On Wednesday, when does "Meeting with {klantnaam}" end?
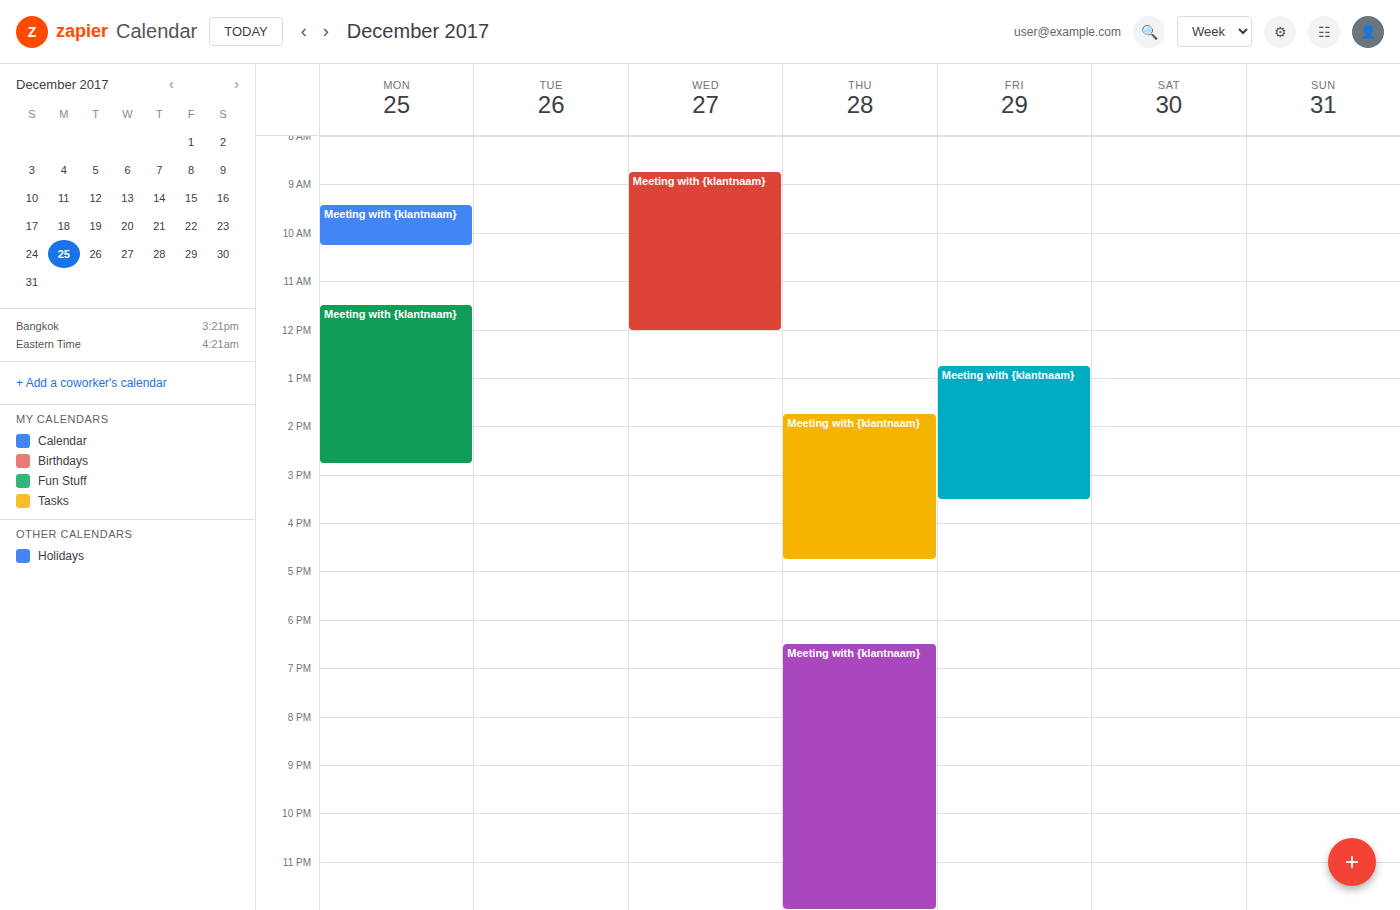
12:00 PM